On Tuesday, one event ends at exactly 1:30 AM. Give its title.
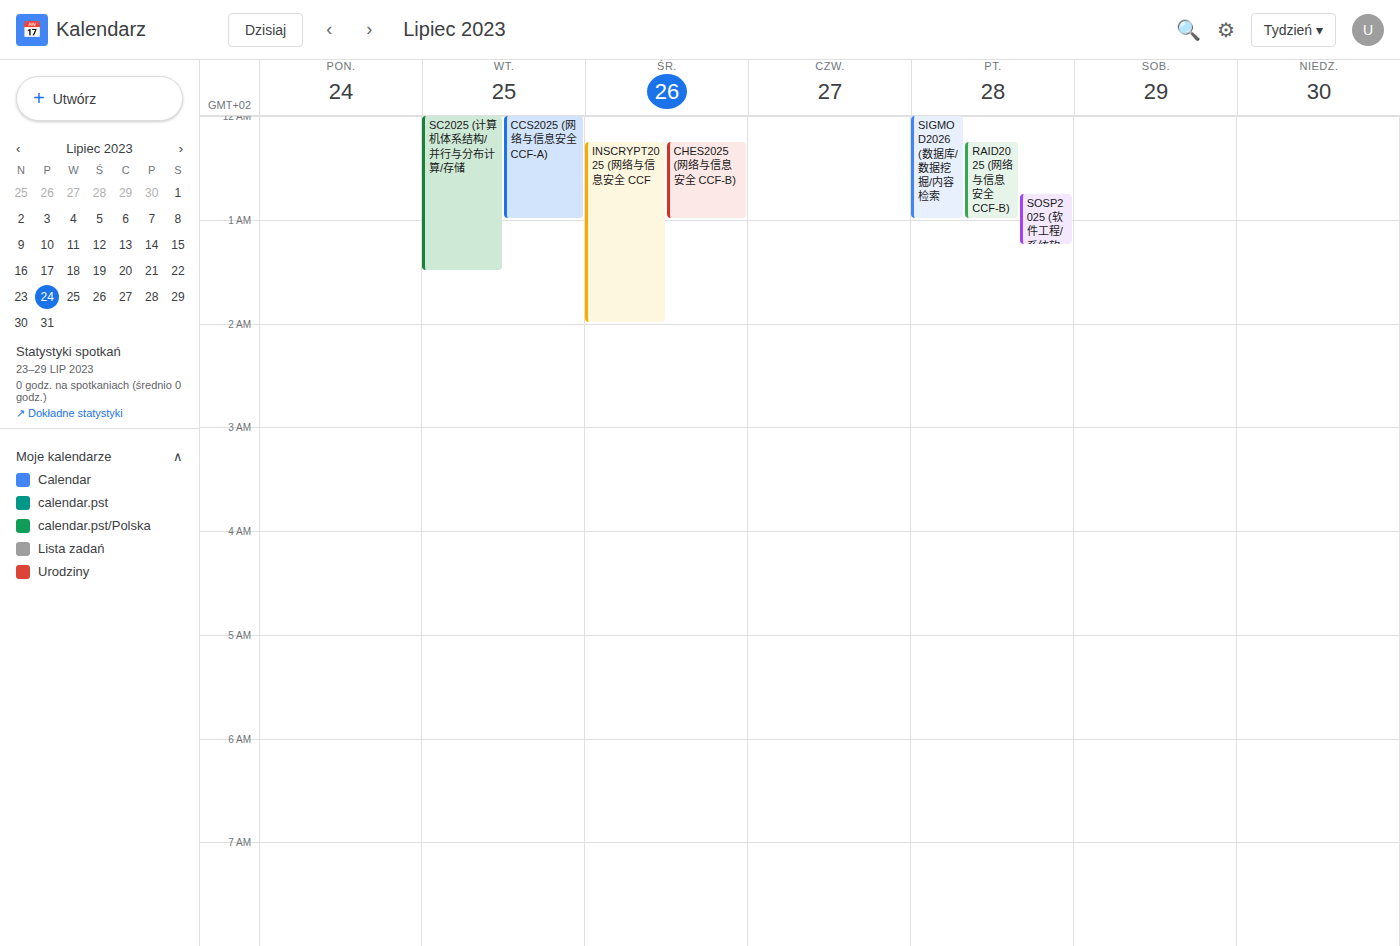
"SC2025 (计算机体系结构/并行与分布计算/存储"